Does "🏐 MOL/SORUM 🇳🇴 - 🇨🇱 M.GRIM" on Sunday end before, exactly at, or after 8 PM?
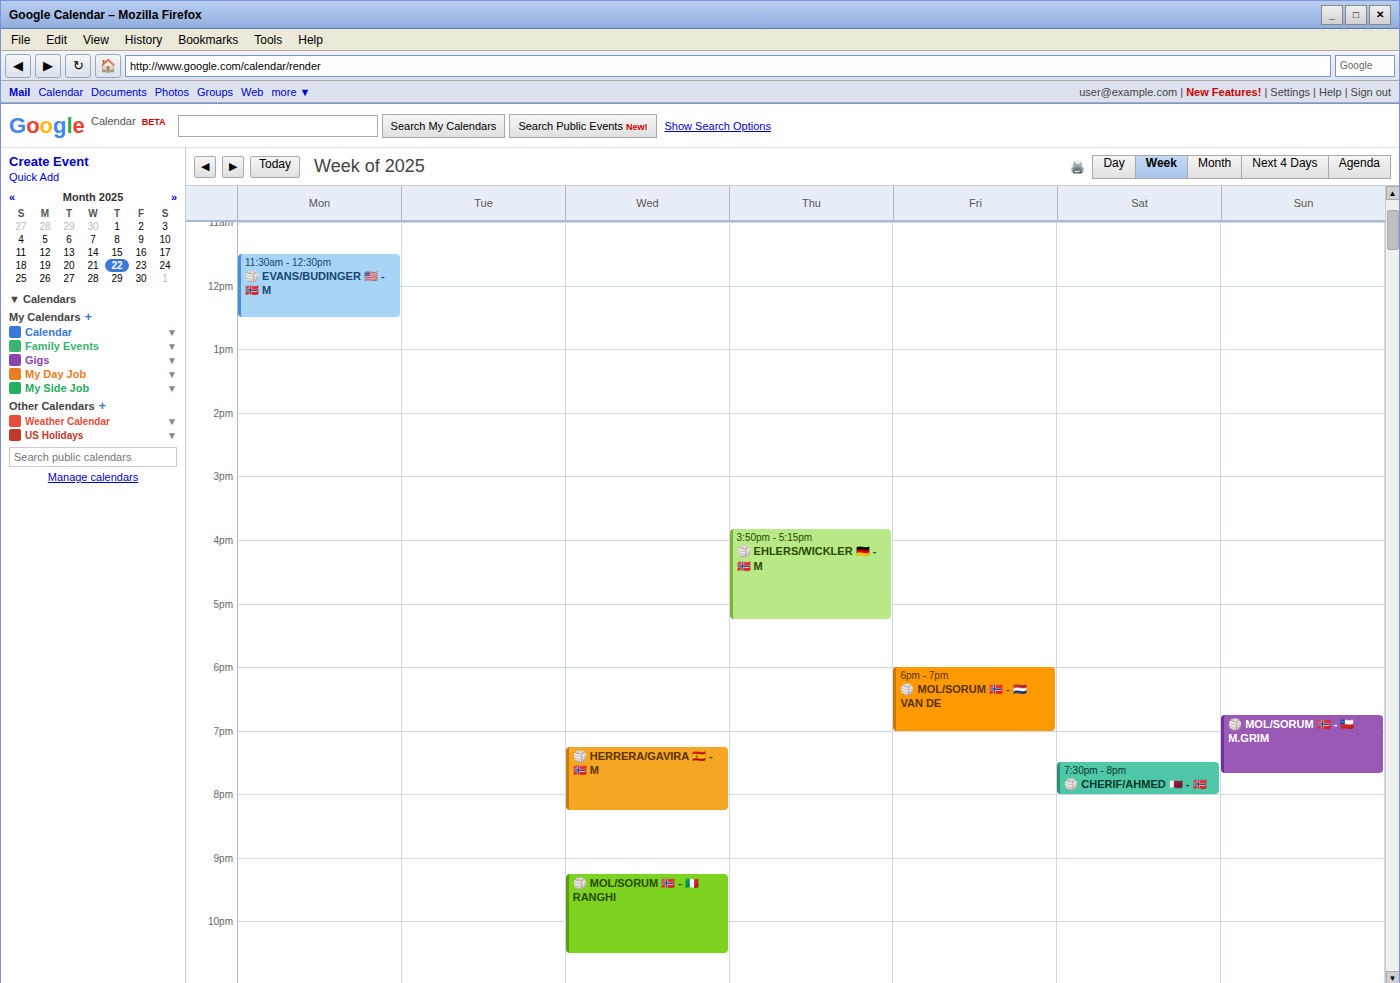
7:40 PM -- before 8 PM, 20 minutes above the 8 PM line.